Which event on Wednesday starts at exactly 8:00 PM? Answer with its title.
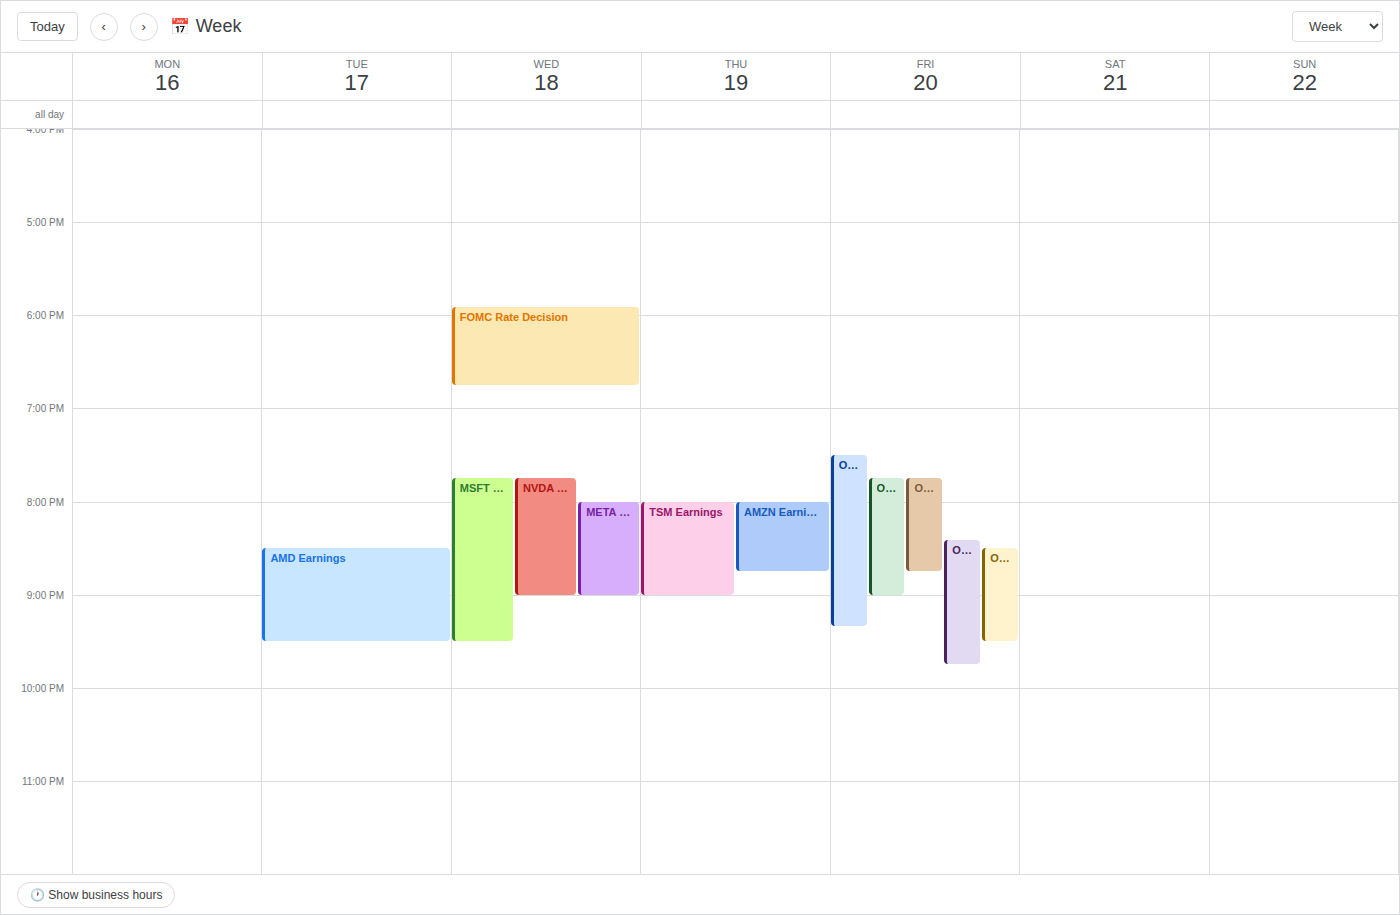
"META Earnings"